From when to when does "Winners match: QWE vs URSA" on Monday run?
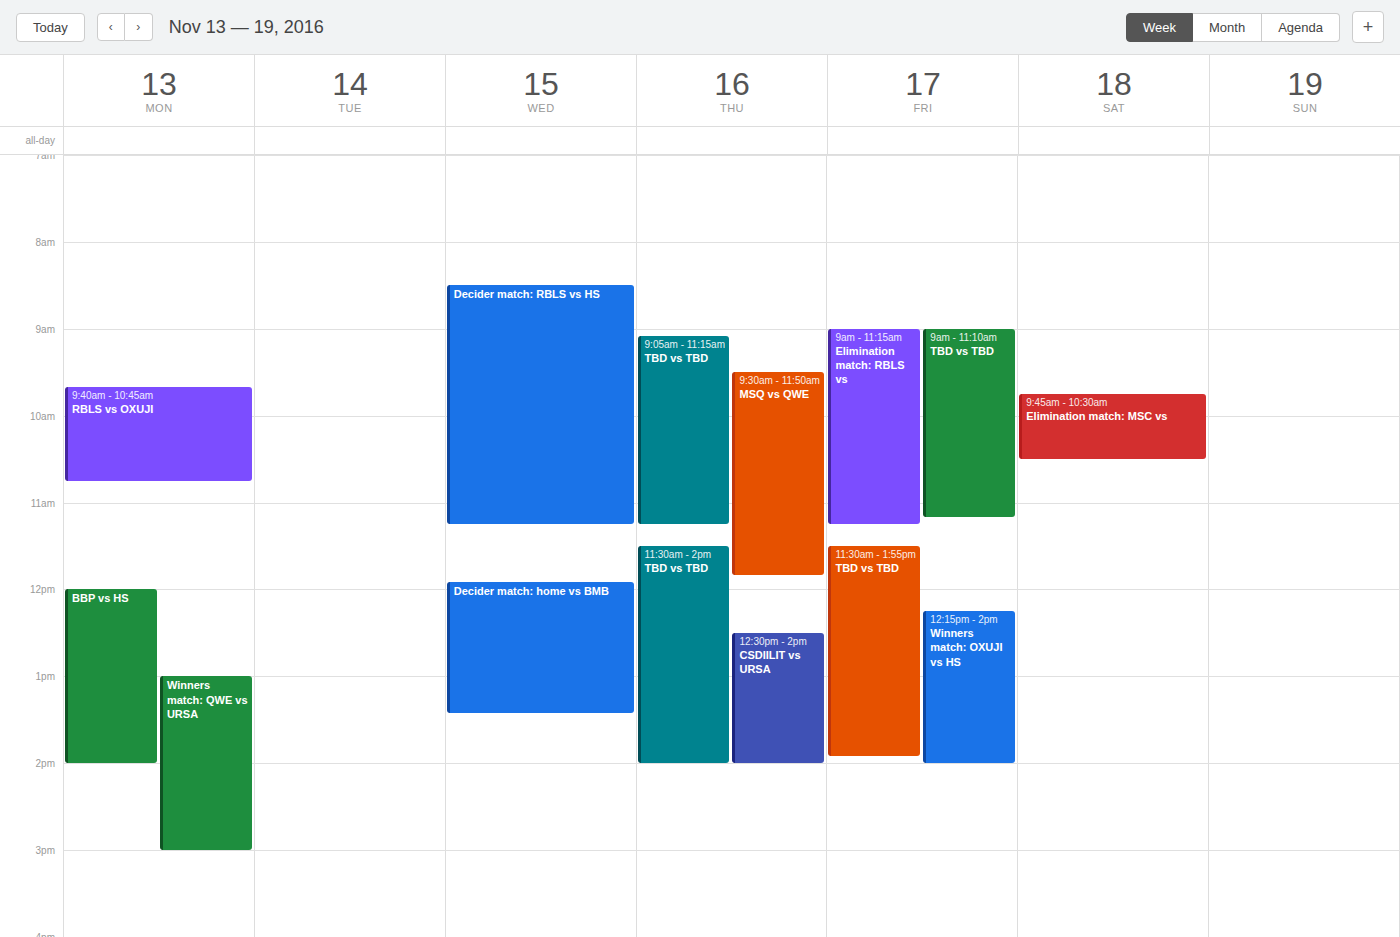
13:00 to 15:00